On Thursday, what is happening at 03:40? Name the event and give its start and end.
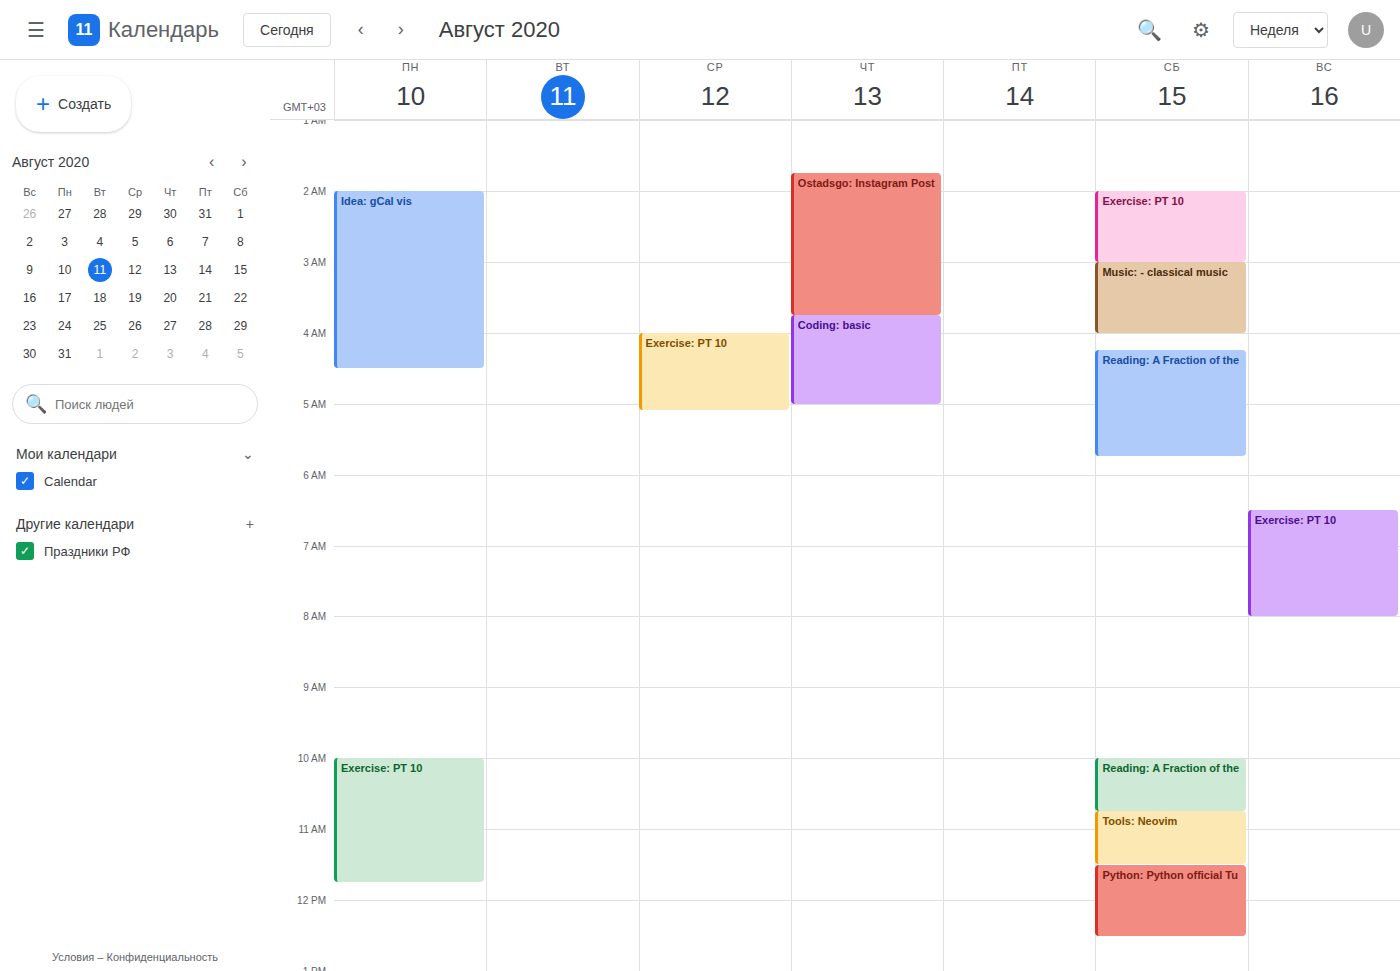
"Ostadsgo: Instagram Post", 01:45 to 03:45